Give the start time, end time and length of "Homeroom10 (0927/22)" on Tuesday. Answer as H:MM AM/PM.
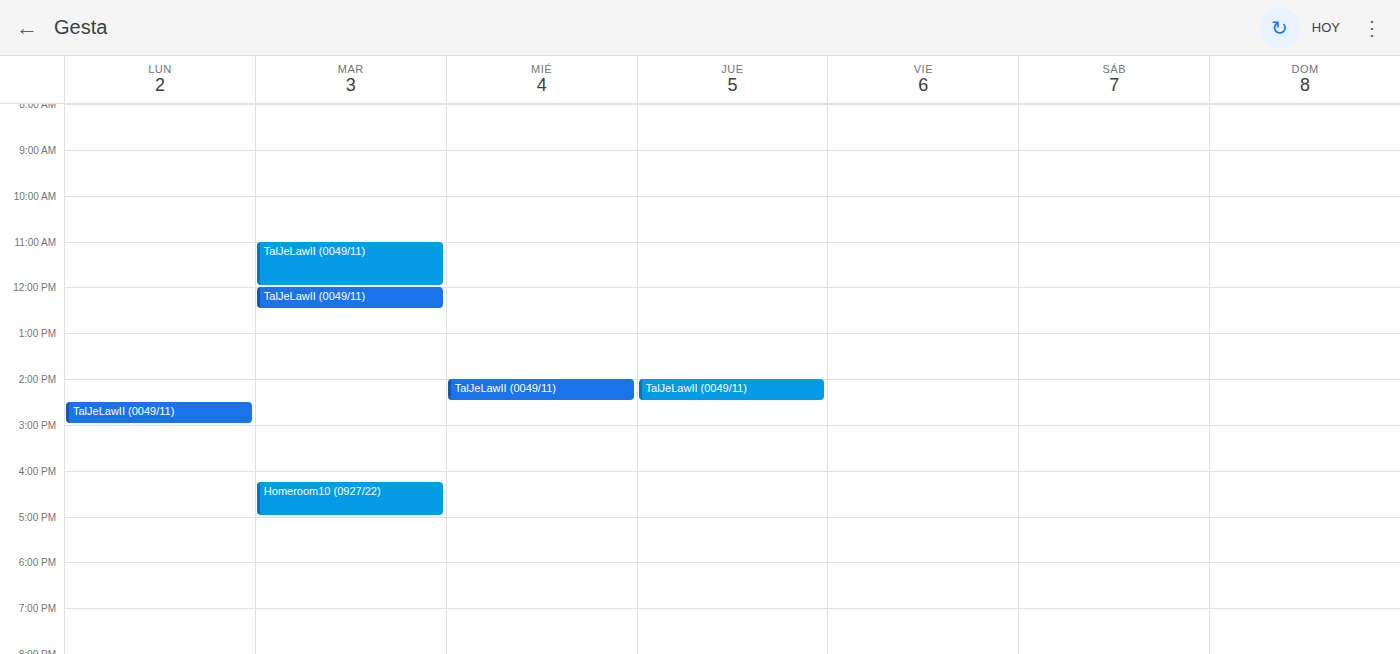
4:15 PM to 5:00 PM, 45 minutes